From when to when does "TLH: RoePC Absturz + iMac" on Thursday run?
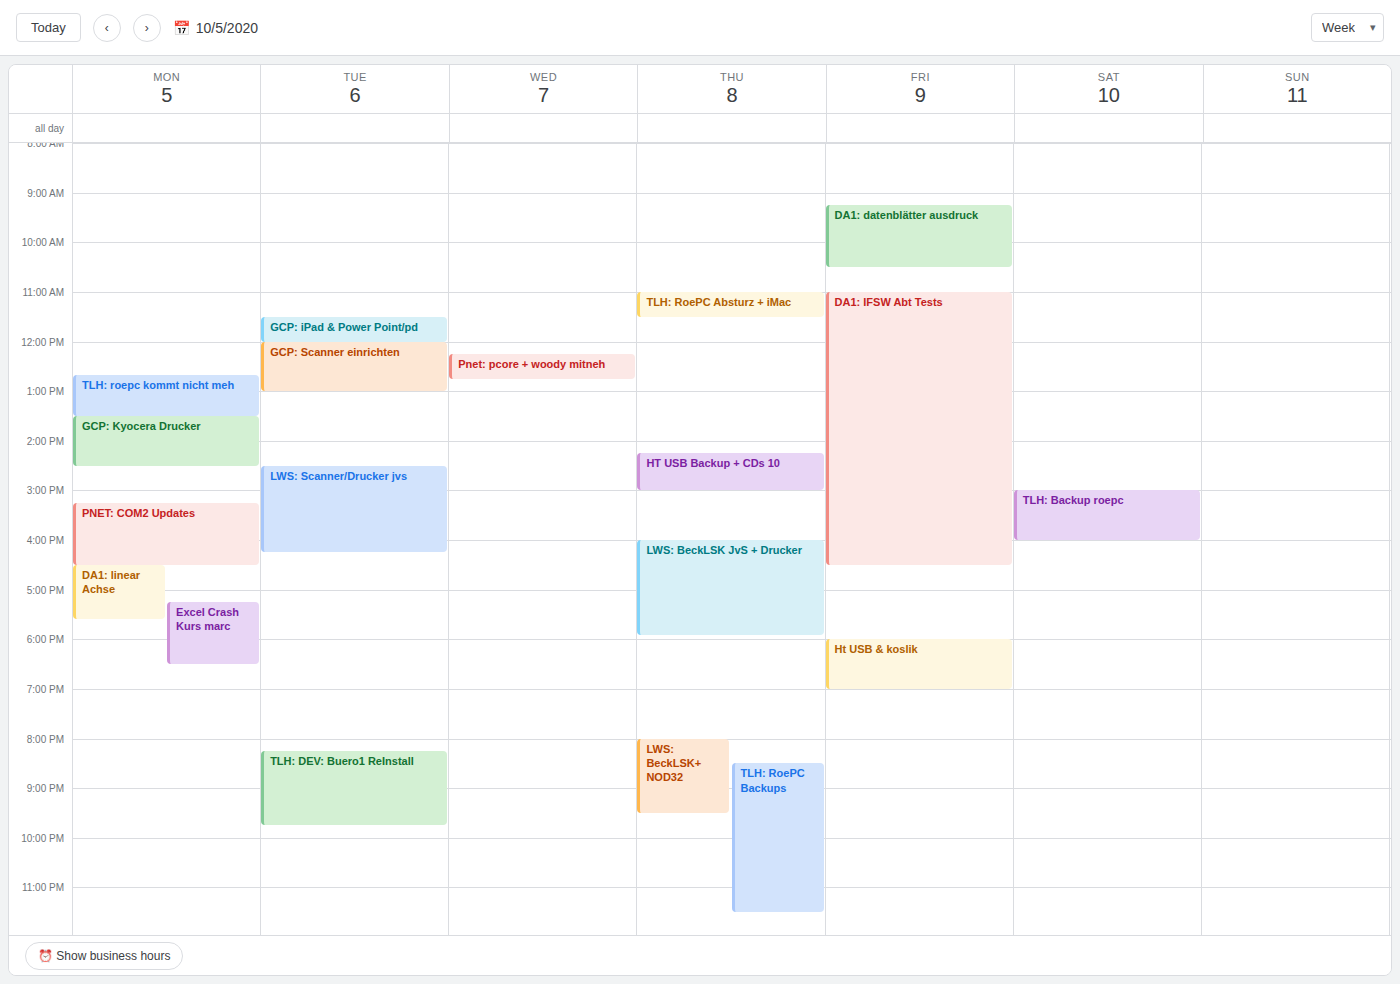
11:00 to 11:30